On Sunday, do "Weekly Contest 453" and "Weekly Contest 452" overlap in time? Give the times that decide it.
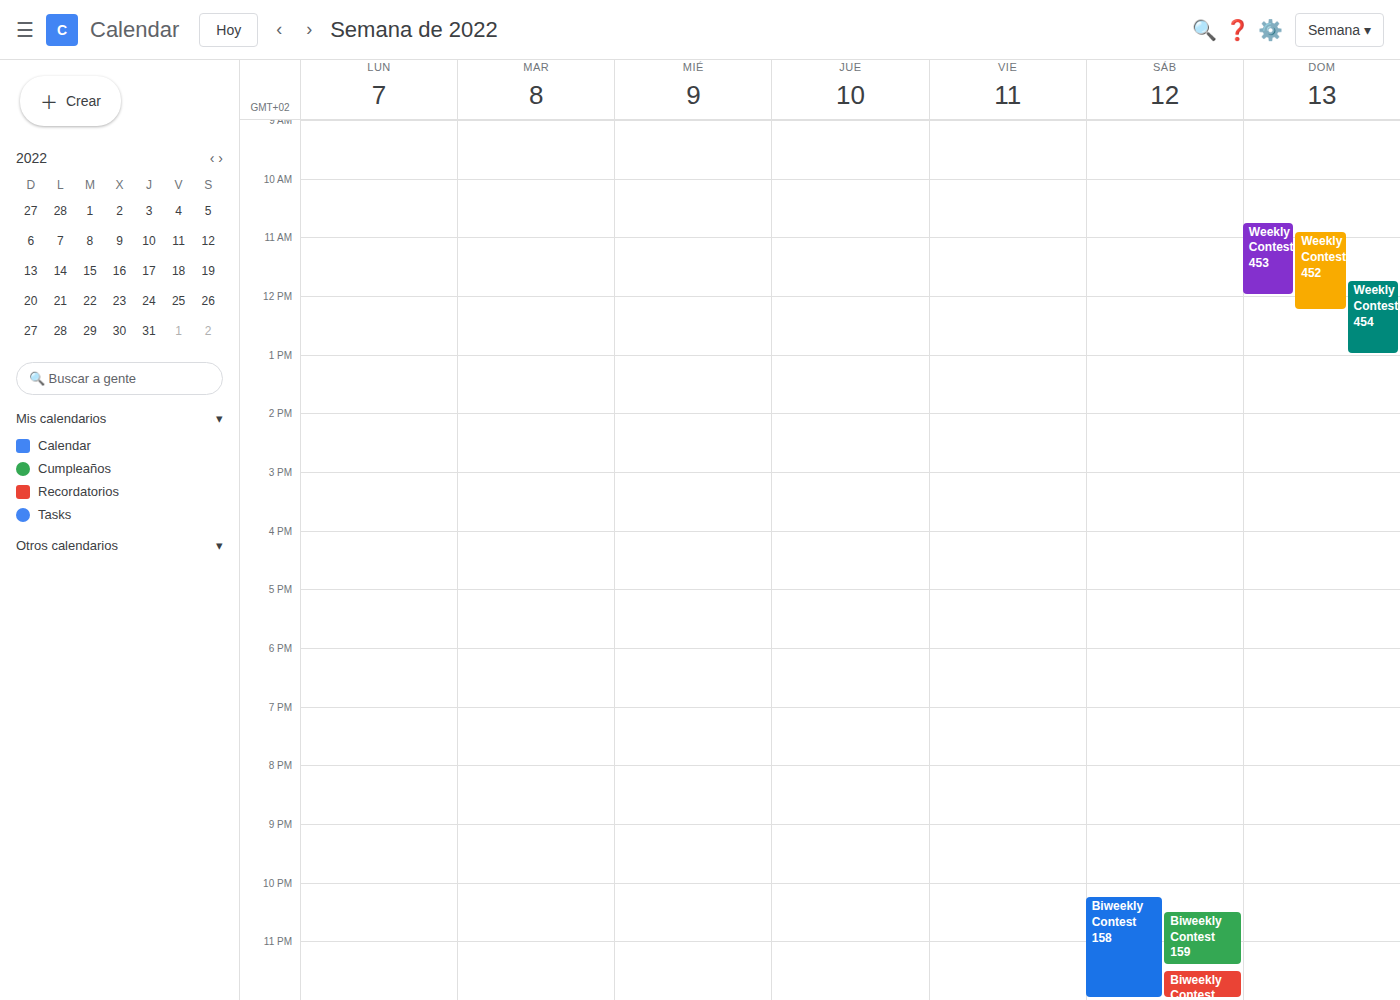
"Weekly Contest 452" starts at 10:55 AM, before "Weekly Contest 453" ends at 12:00 PM -- they overlap.